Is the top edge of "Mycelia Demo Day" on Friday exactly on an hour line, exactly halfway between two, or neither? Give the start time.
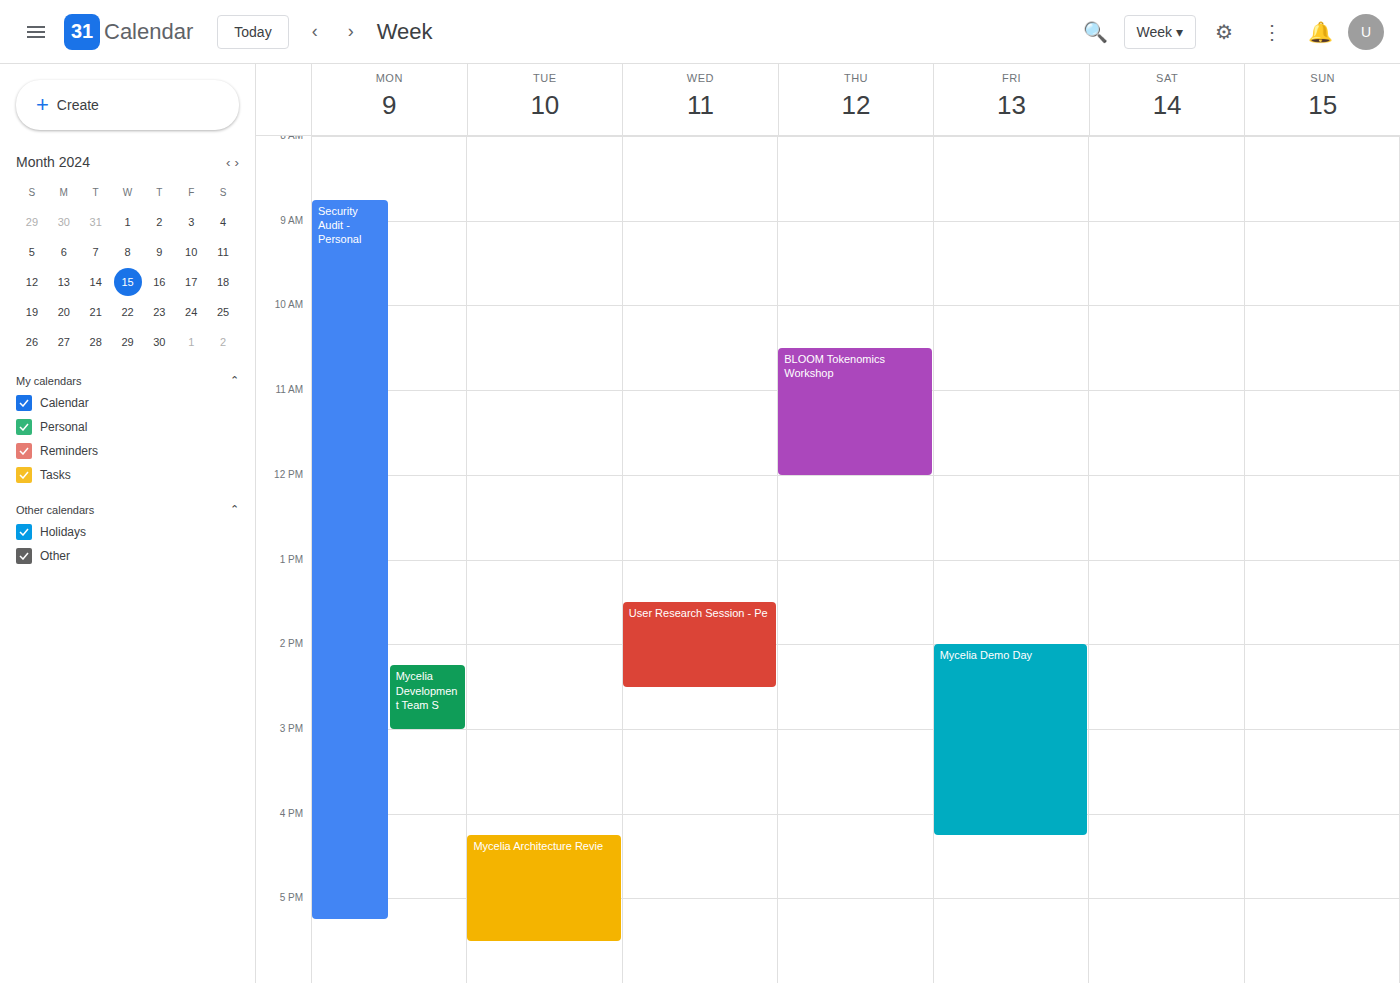
2:00 PM -- exactly on the 2 PM line.